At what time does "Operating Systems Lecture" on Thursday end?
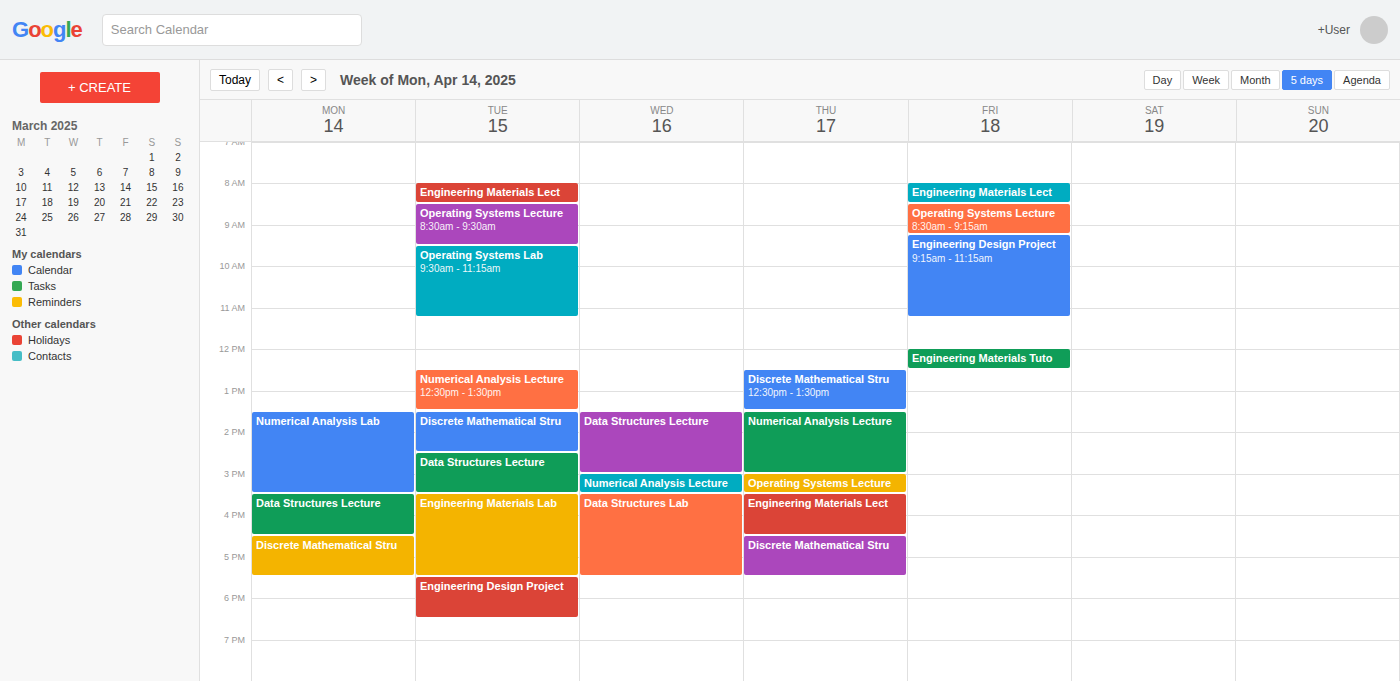
15:30